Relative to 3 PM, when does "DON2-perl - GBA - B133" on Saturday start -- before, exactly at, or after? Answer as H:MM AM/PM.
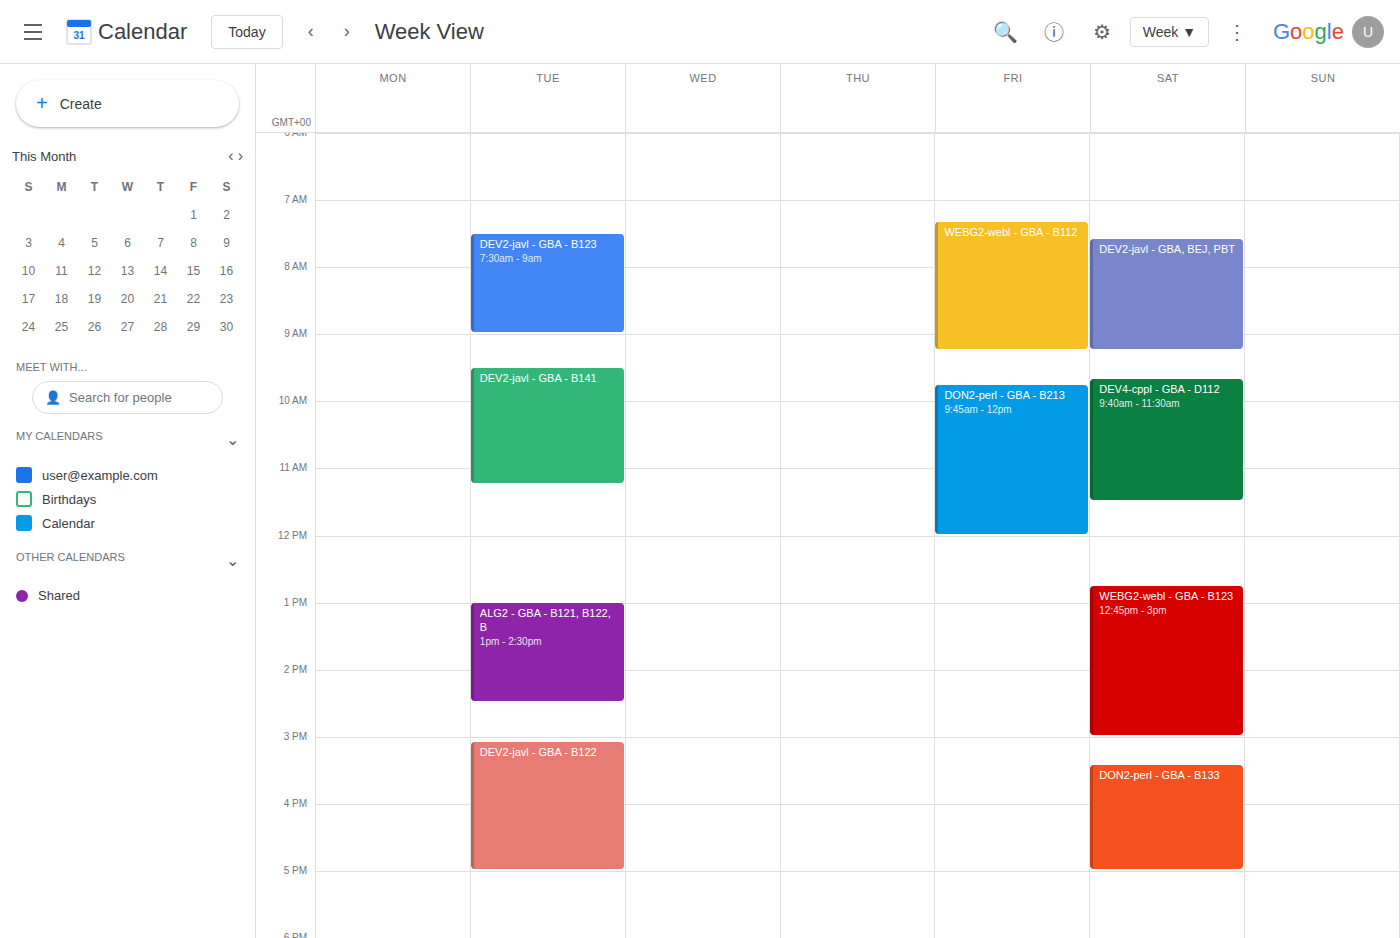
3:25 PM -- after 3 PM, 25 minutes below the 3 PM line.